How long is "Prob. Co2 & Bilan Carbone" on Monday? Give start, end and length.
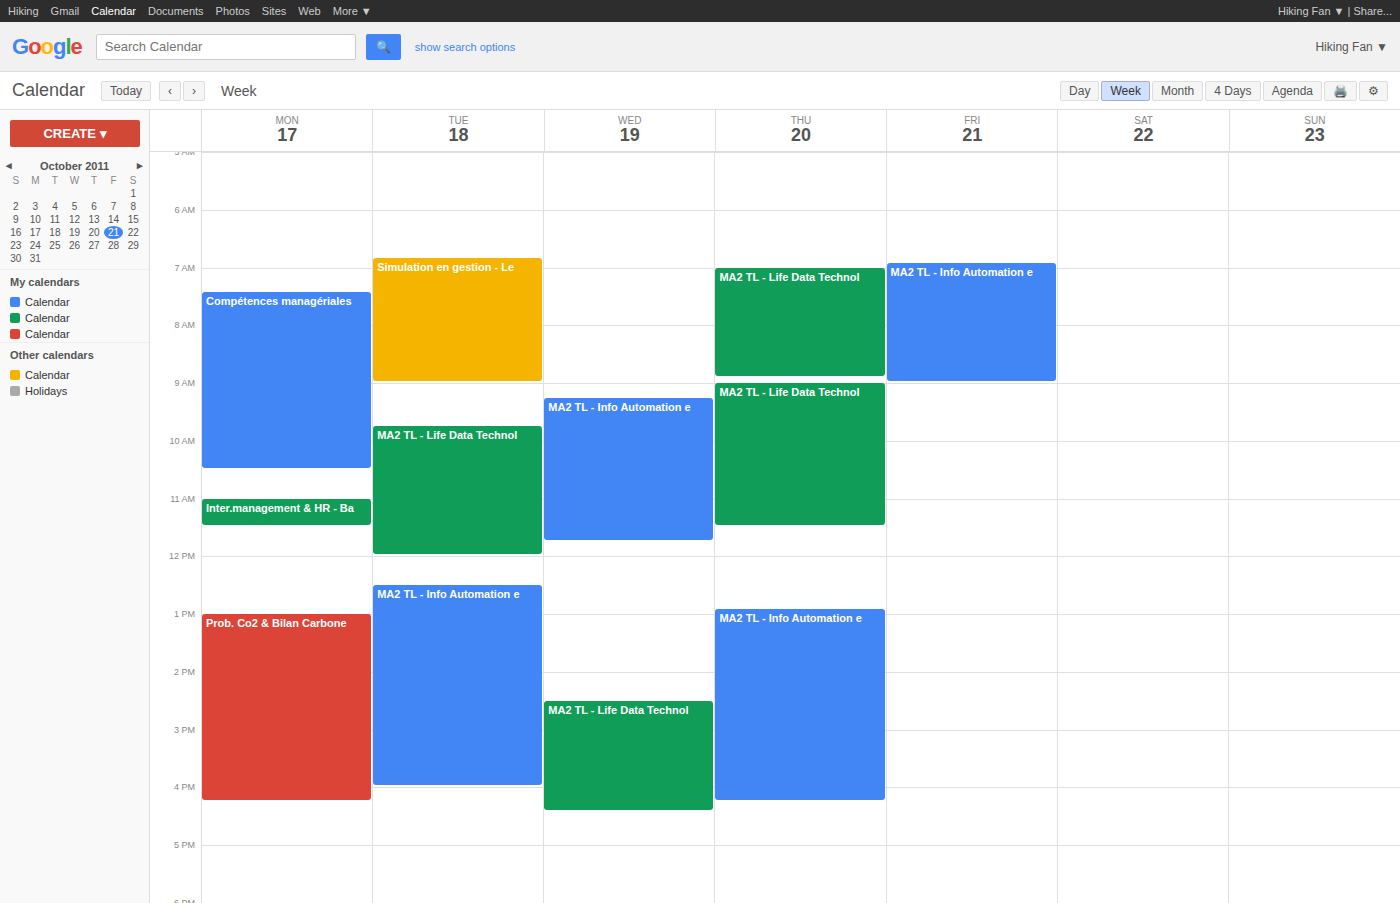
1:00 PM to 4:15 PM, 3 hours 15 minutes